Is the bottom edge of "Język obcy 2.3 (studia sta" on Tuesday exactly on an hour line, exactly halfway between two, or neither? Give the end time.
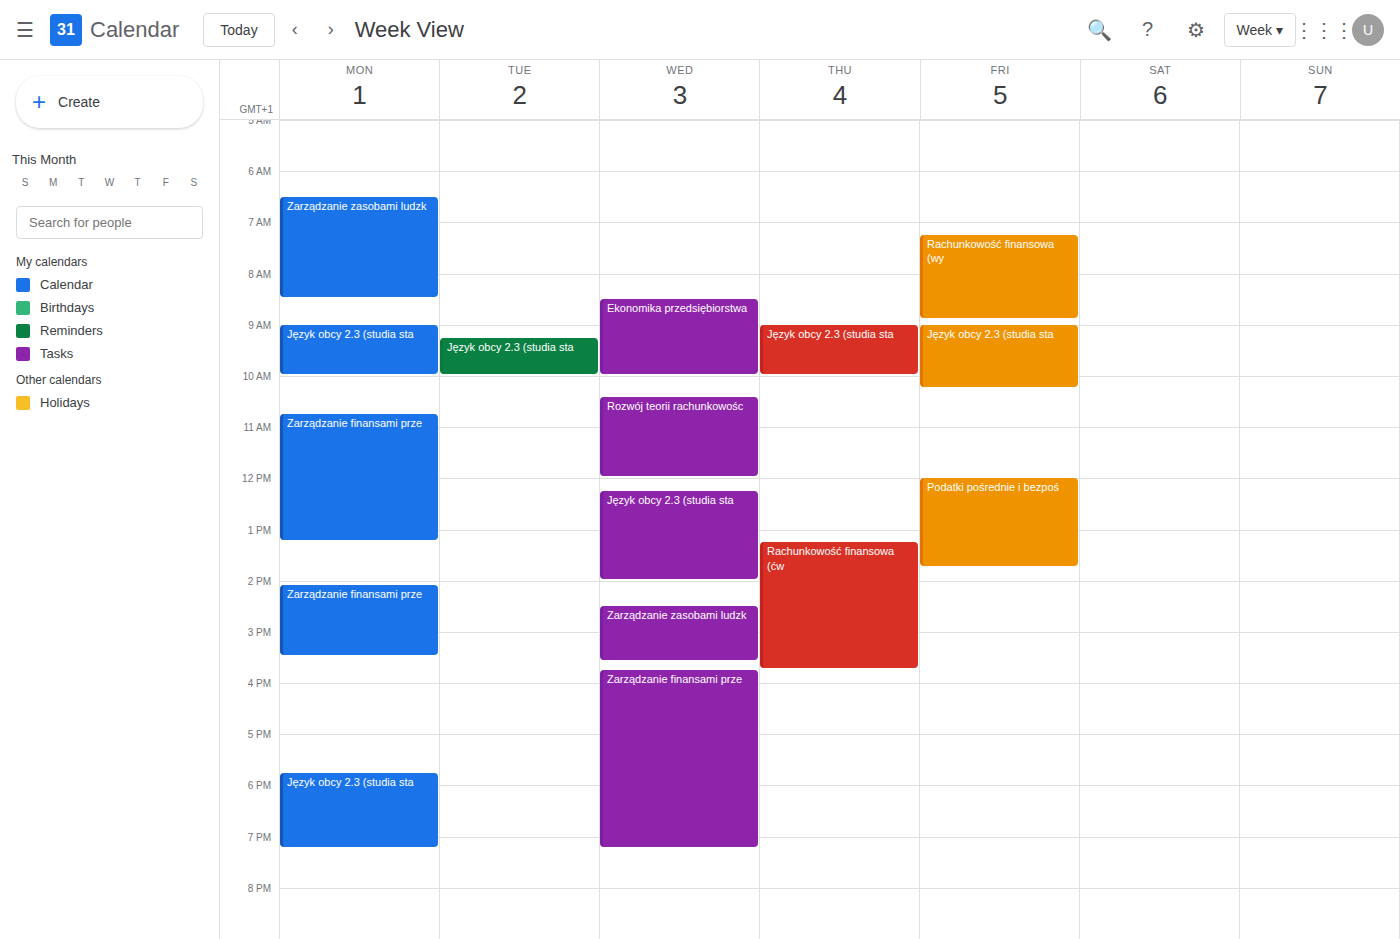
10:00 AM -- exactly on the 10 AM line.